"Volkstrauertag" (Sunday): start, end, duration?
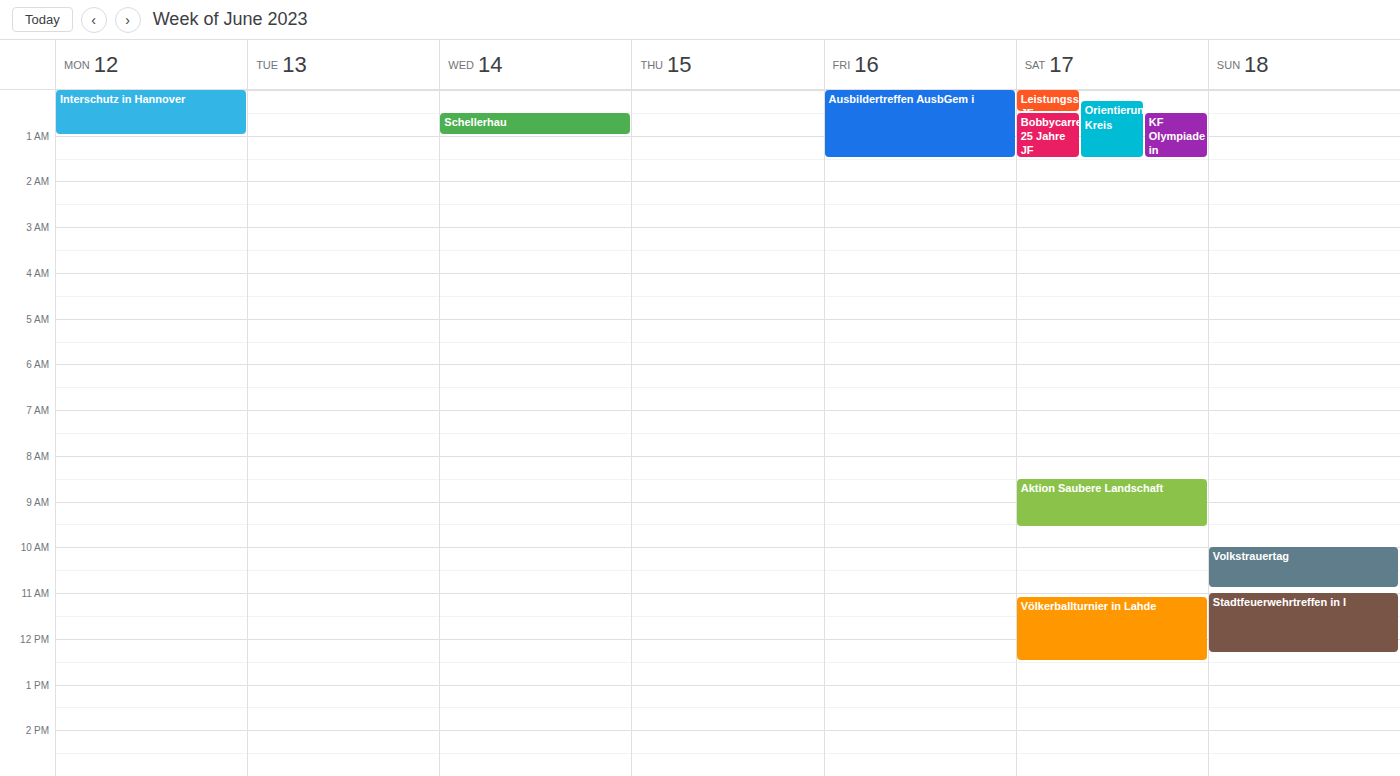
10:00 AM to 10:55 AM, 55 minutes